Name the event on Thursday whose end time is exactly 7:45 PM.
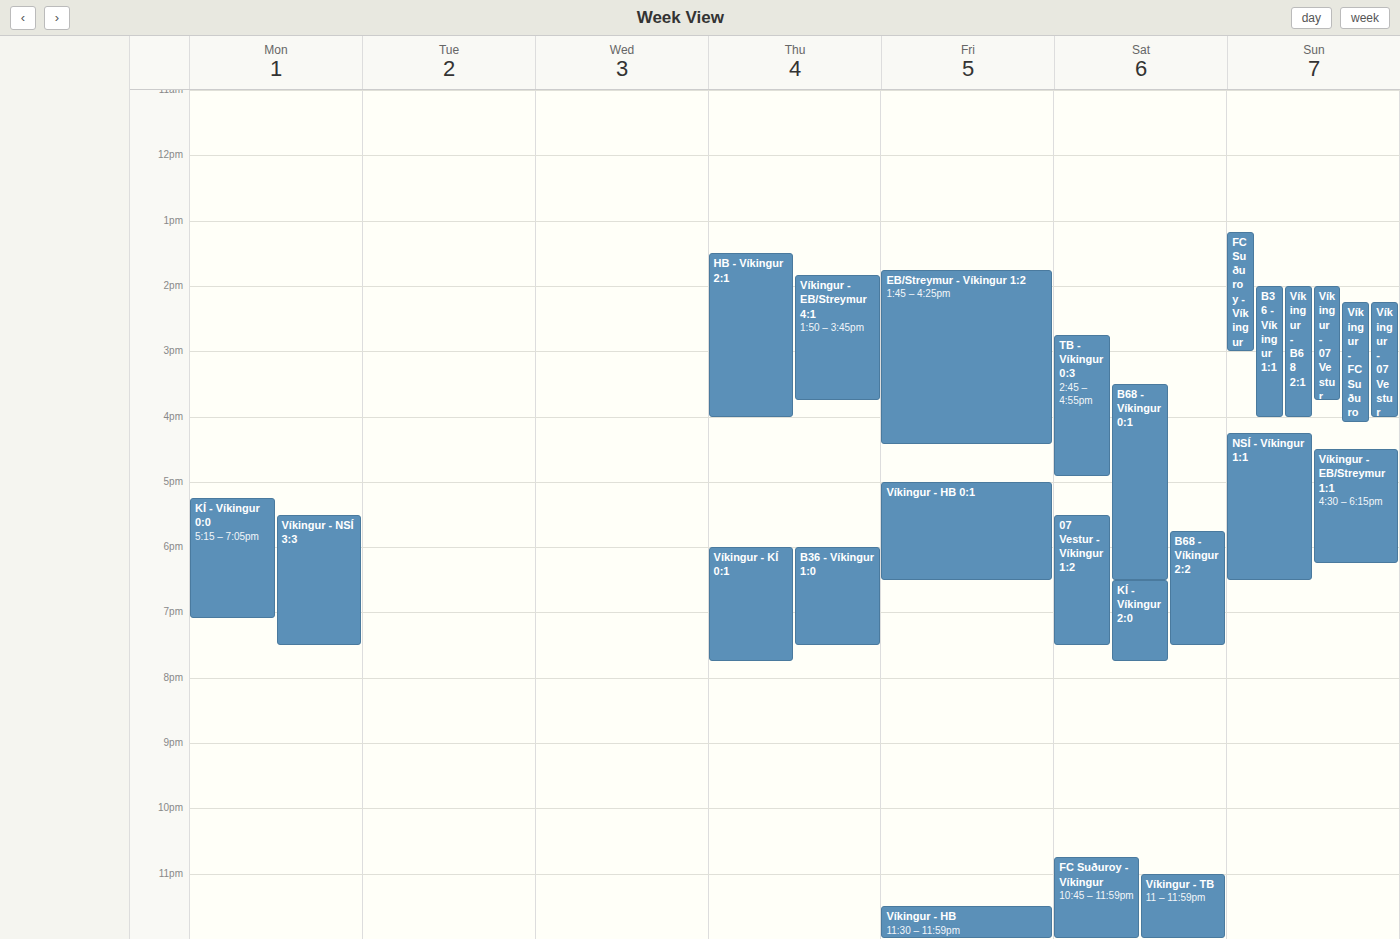
"Víkingur - KÍ 0:1"